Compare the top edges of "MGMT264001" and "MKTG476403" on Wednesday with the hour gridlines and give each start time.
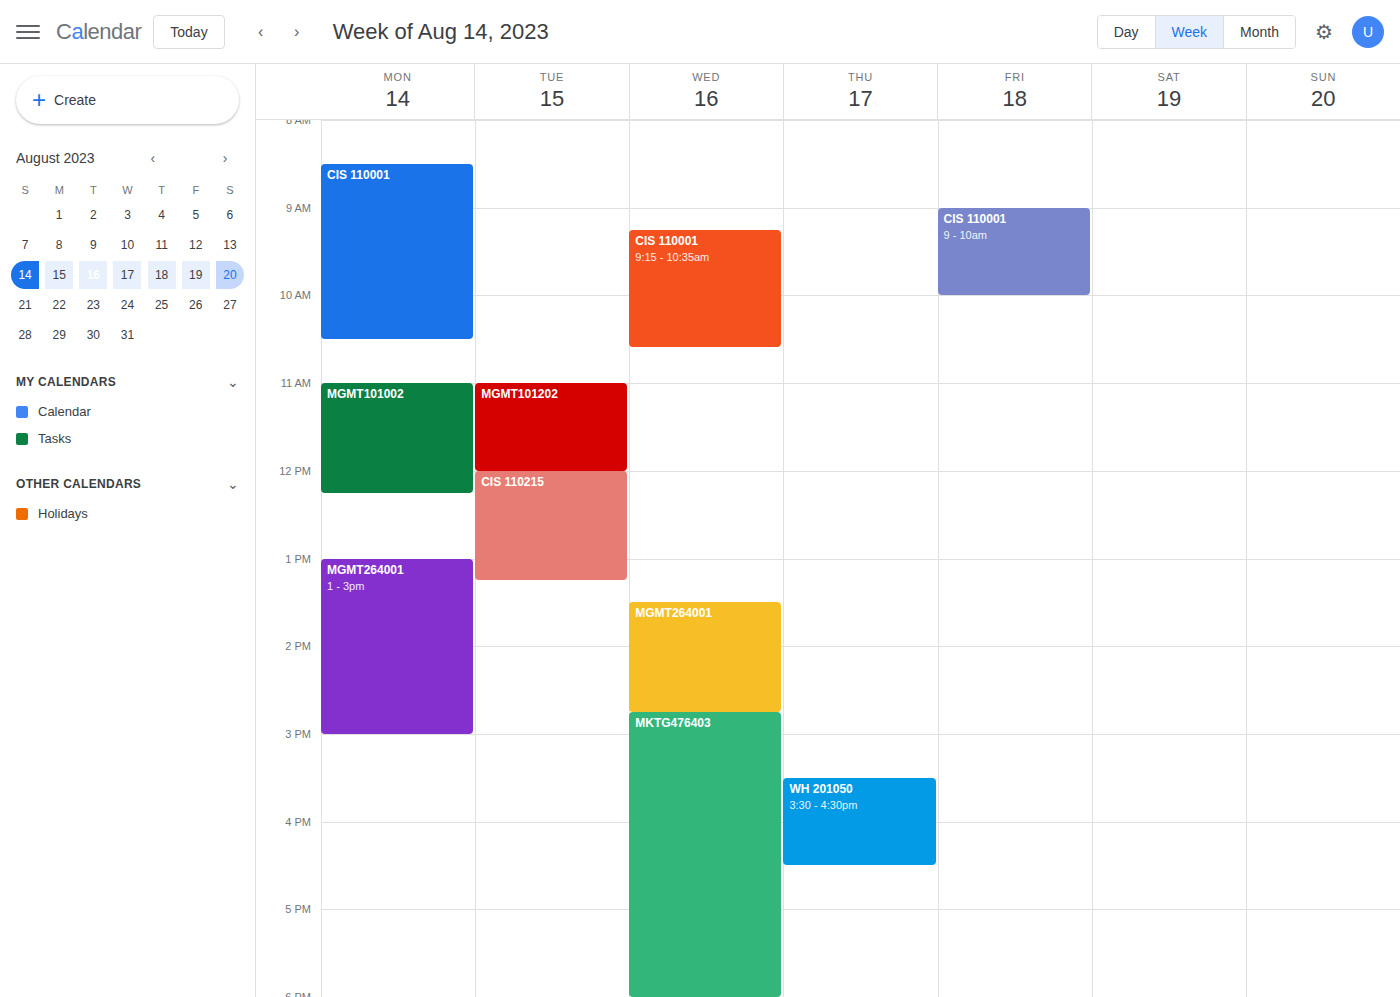
"MGMT264001": 1:30 PM, halfway between the 1 PM and 2 PM lines. "MKTG476403": 2:45 PM, neither: three quarters of the way from the 2 PM line to the 3 PM line.